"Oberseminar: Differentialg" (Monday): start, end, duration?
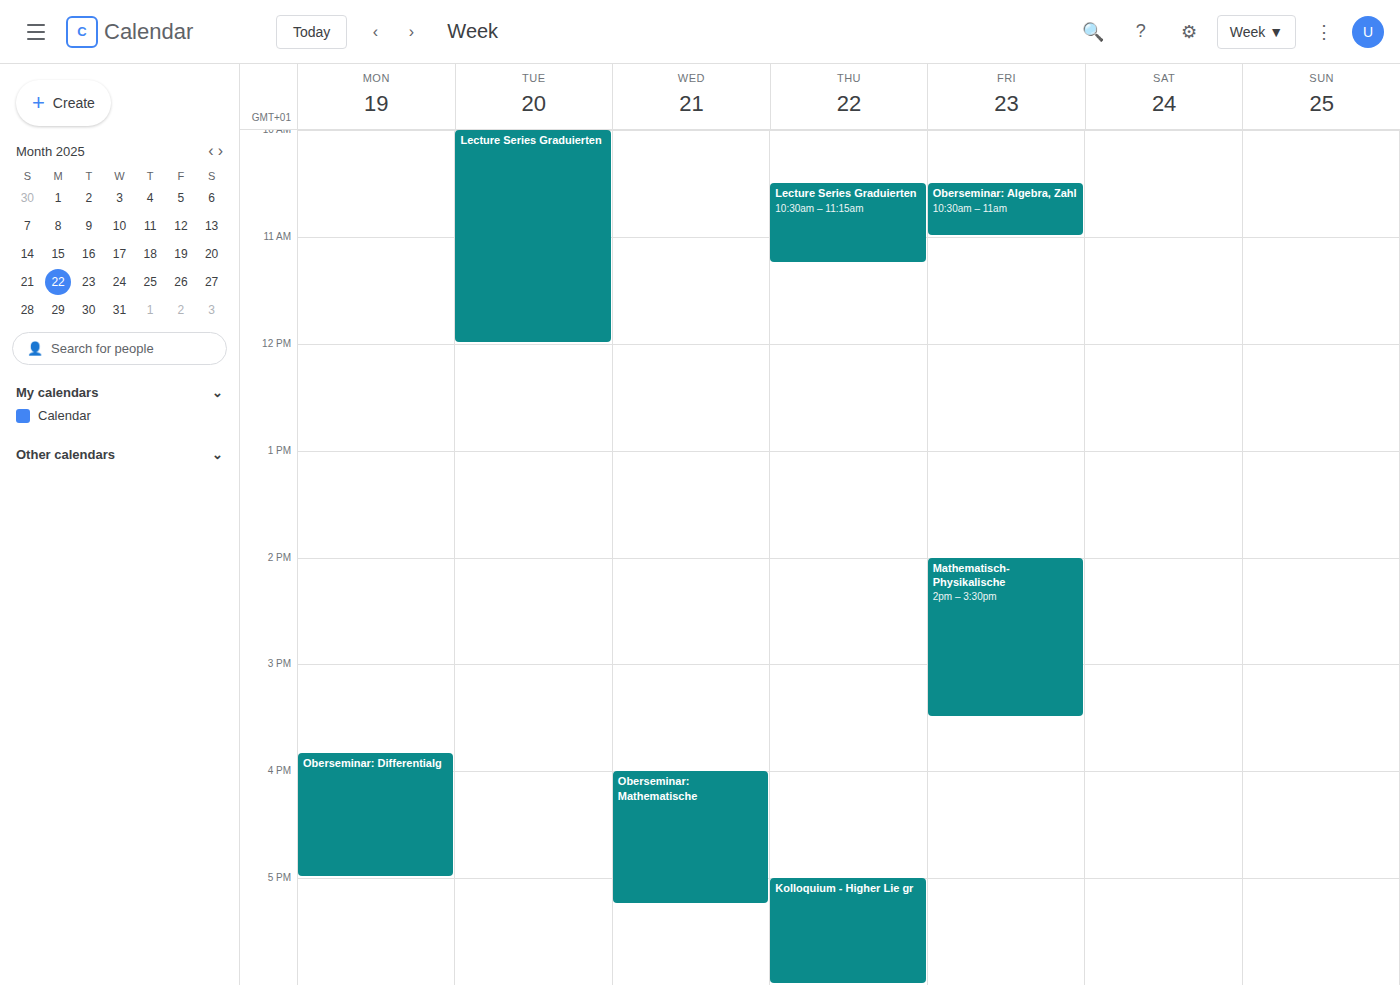
3:50 PM to 5:00 PM, 1 hour 10 minutes